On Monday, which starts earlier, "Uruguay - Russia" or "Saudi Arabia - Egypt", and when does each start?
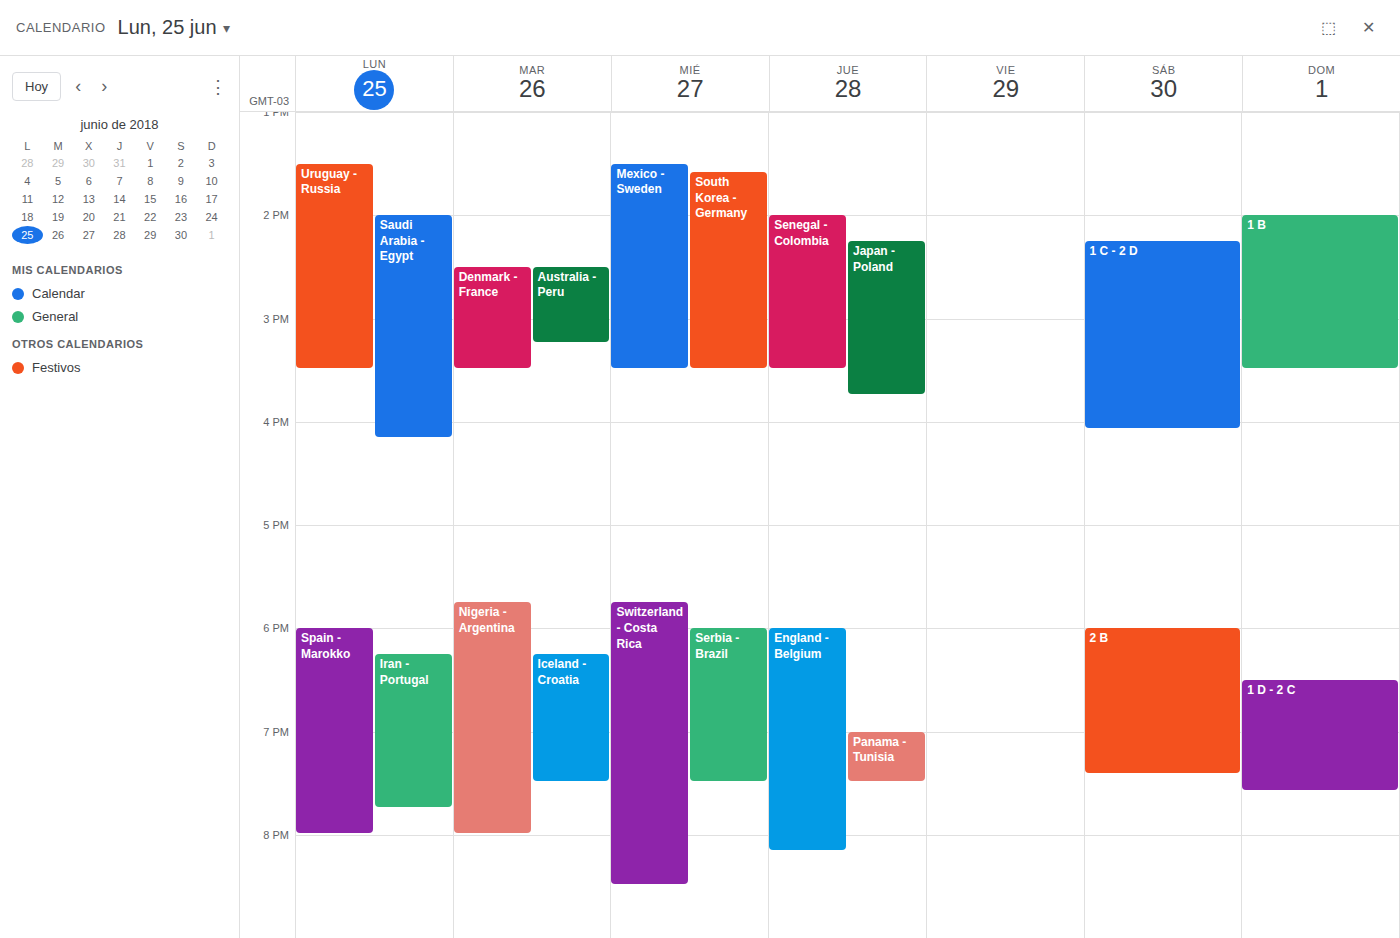
"Uruguay - Russia" 1:30 PM; "Saudi Arabia - Egypt" 2:00 PM.